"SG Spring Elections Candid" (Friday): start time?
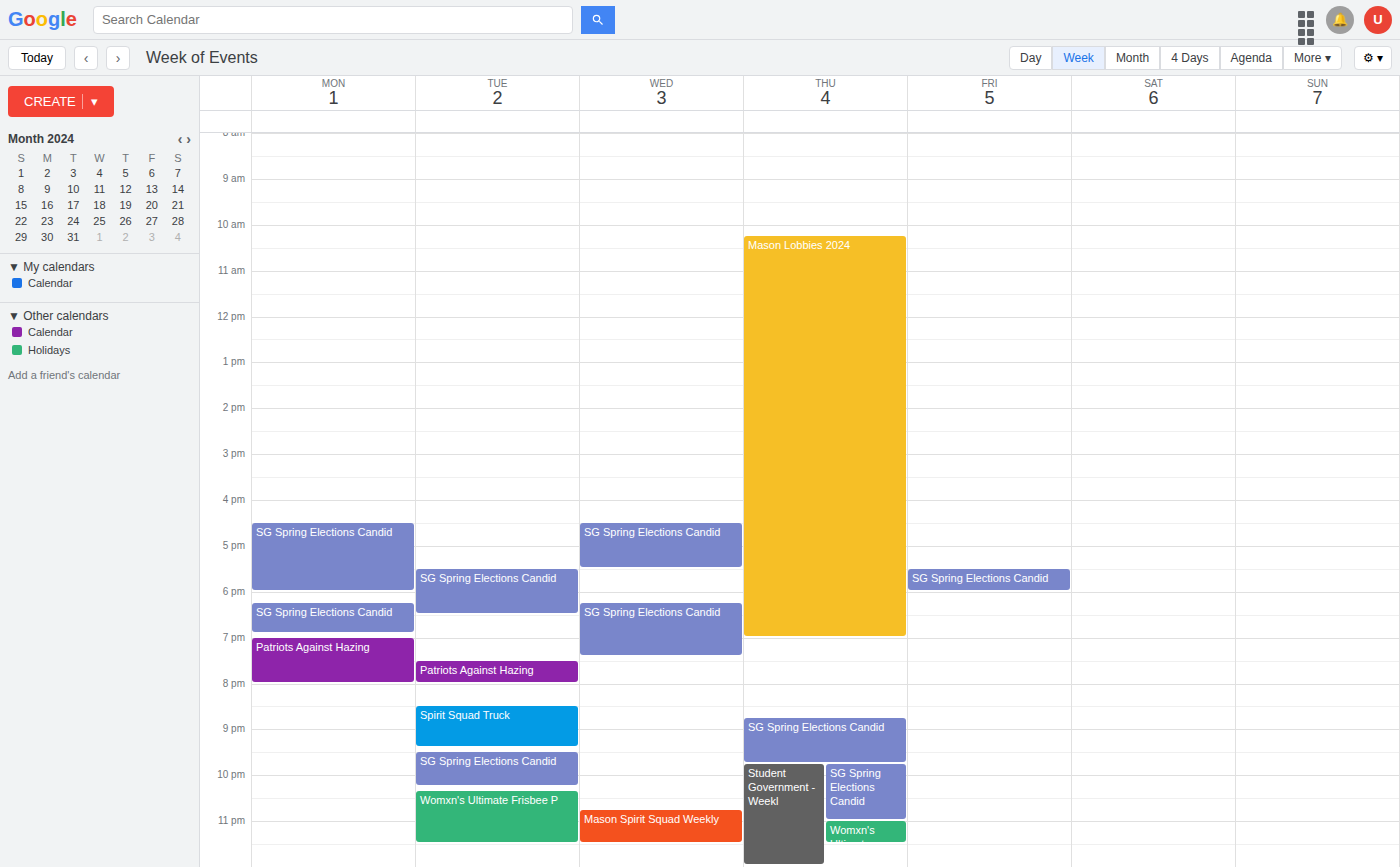
5:30 PM